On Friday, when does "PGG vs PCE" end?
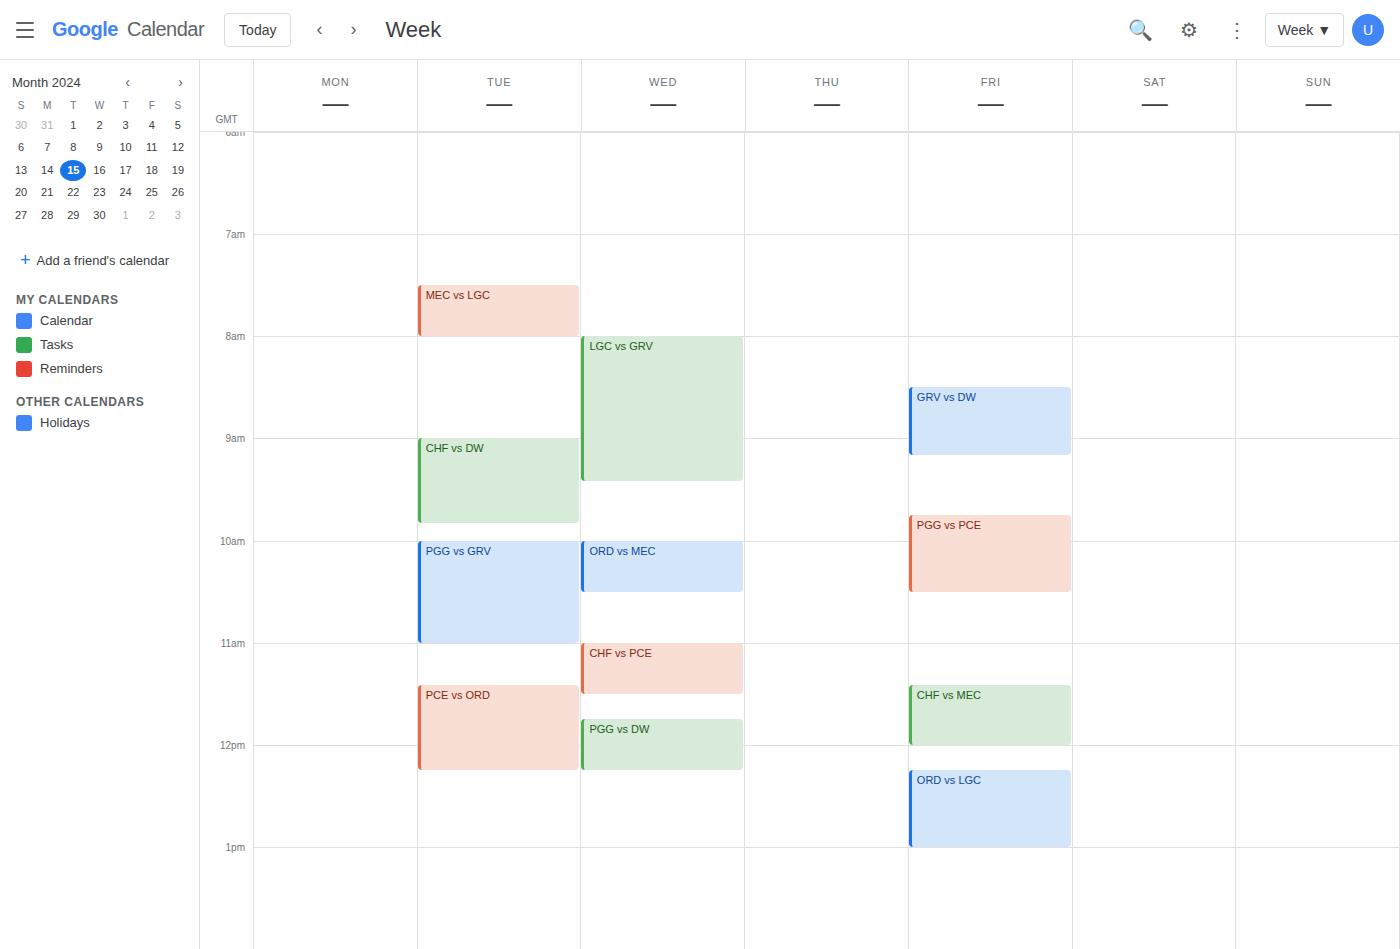
10:30 AM